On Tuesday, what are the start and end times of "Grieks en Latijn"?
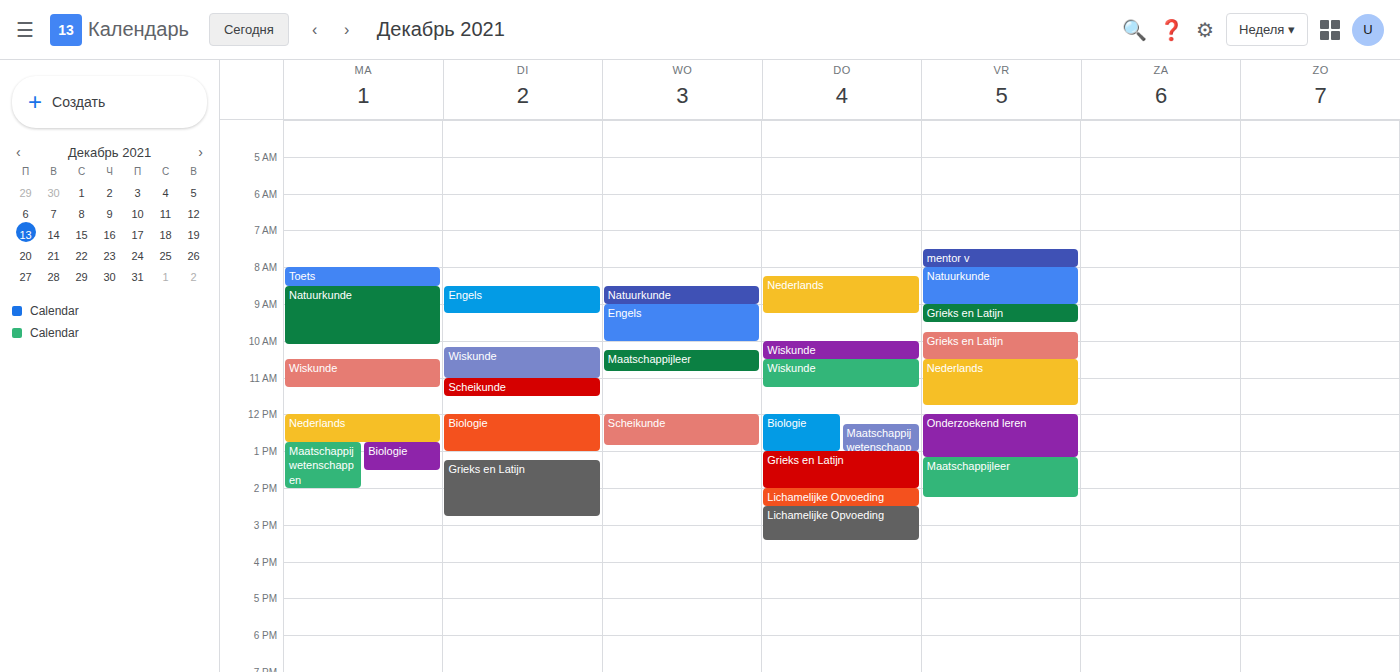
1:15 PM to 2:45 PM